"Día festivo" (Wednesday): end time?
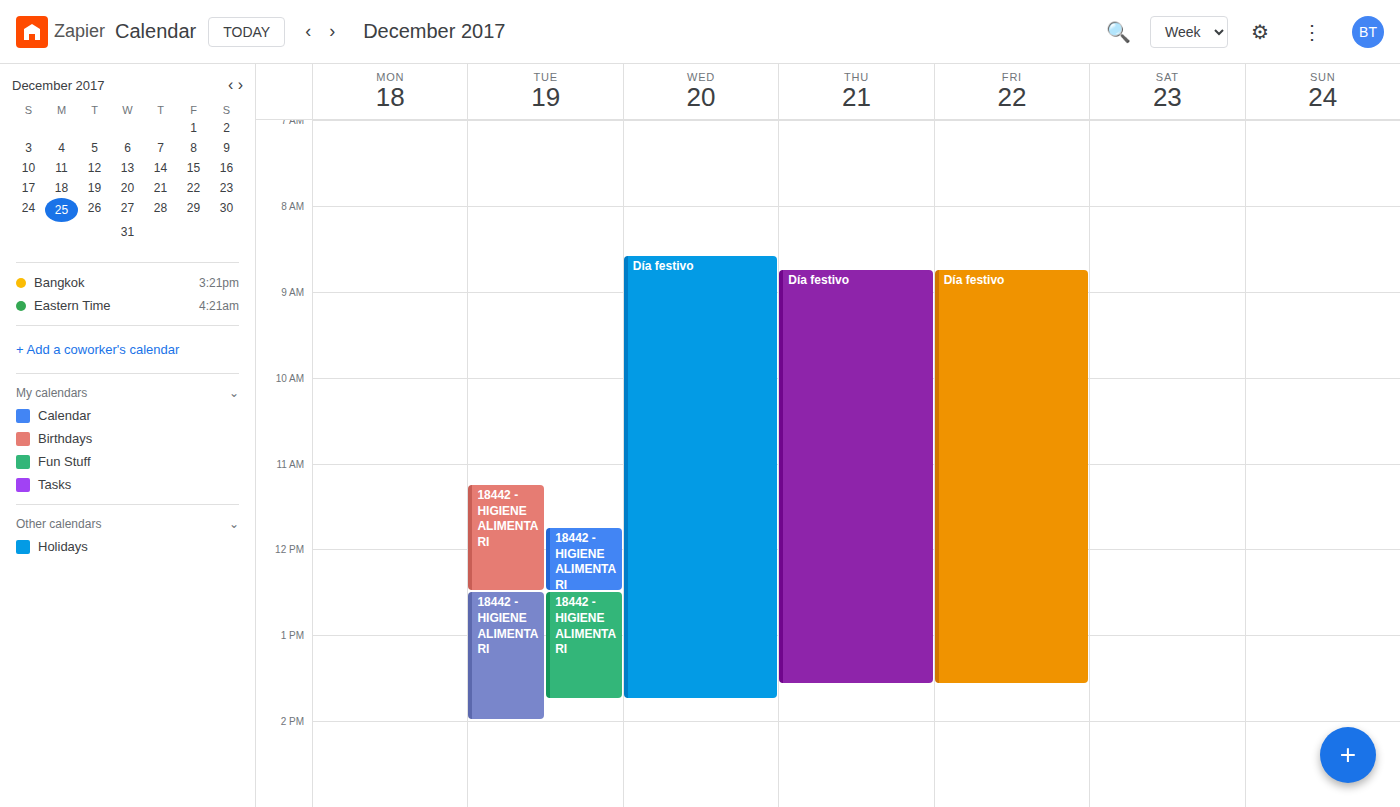
13:45